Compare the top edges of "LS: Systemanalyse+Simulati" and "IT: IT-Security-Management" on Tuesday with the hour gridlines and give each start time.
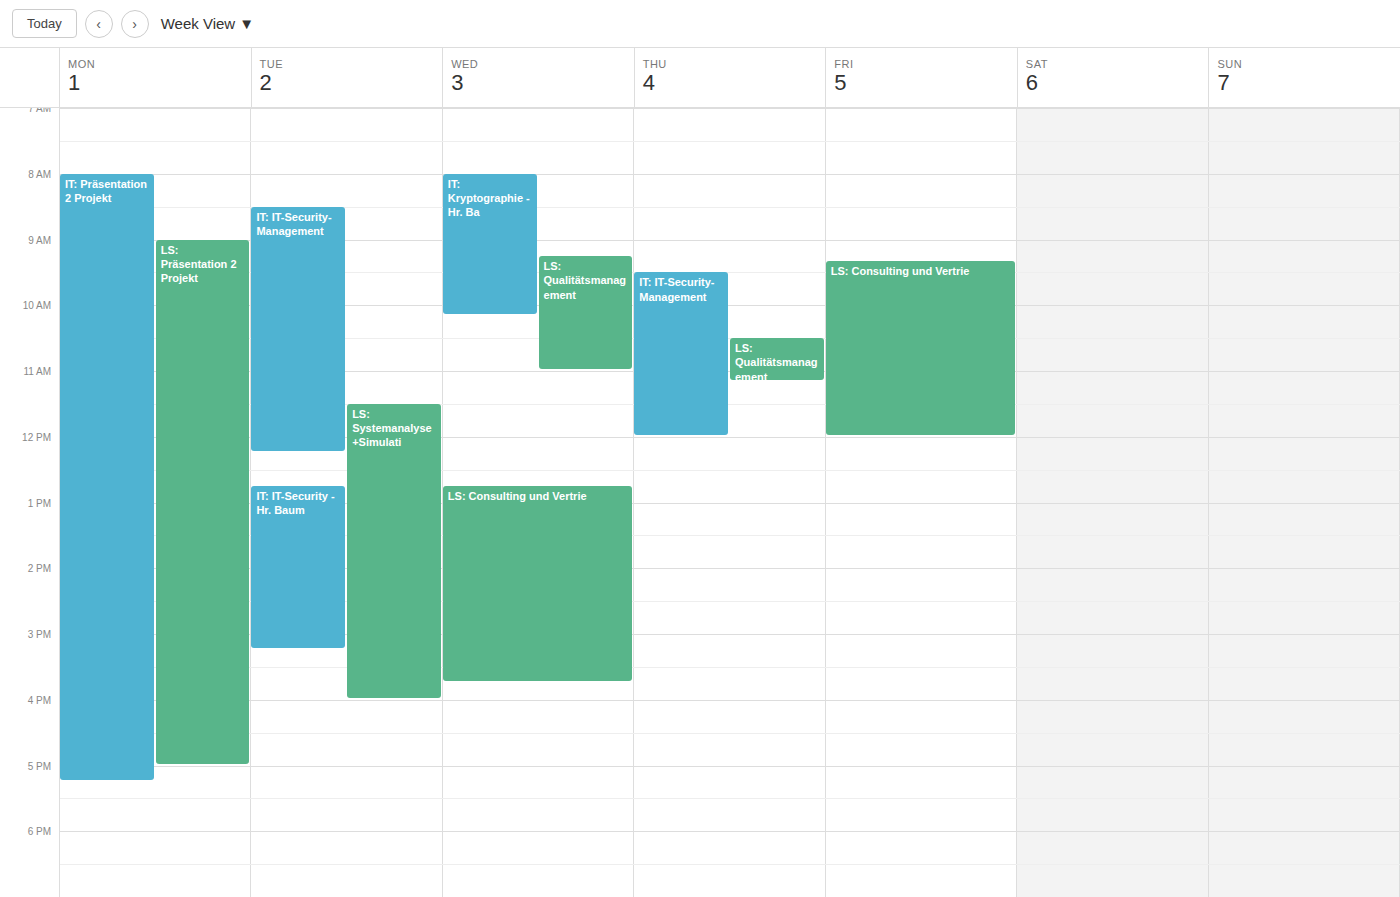
"LS: Systemanalyse+Simulati": 11:30 AM, halfway between the 11 AM and 12 PM lines. "IT: IT-Security-Management": 8:30 AM, halfway between the 8 AM and 9 AM lines.